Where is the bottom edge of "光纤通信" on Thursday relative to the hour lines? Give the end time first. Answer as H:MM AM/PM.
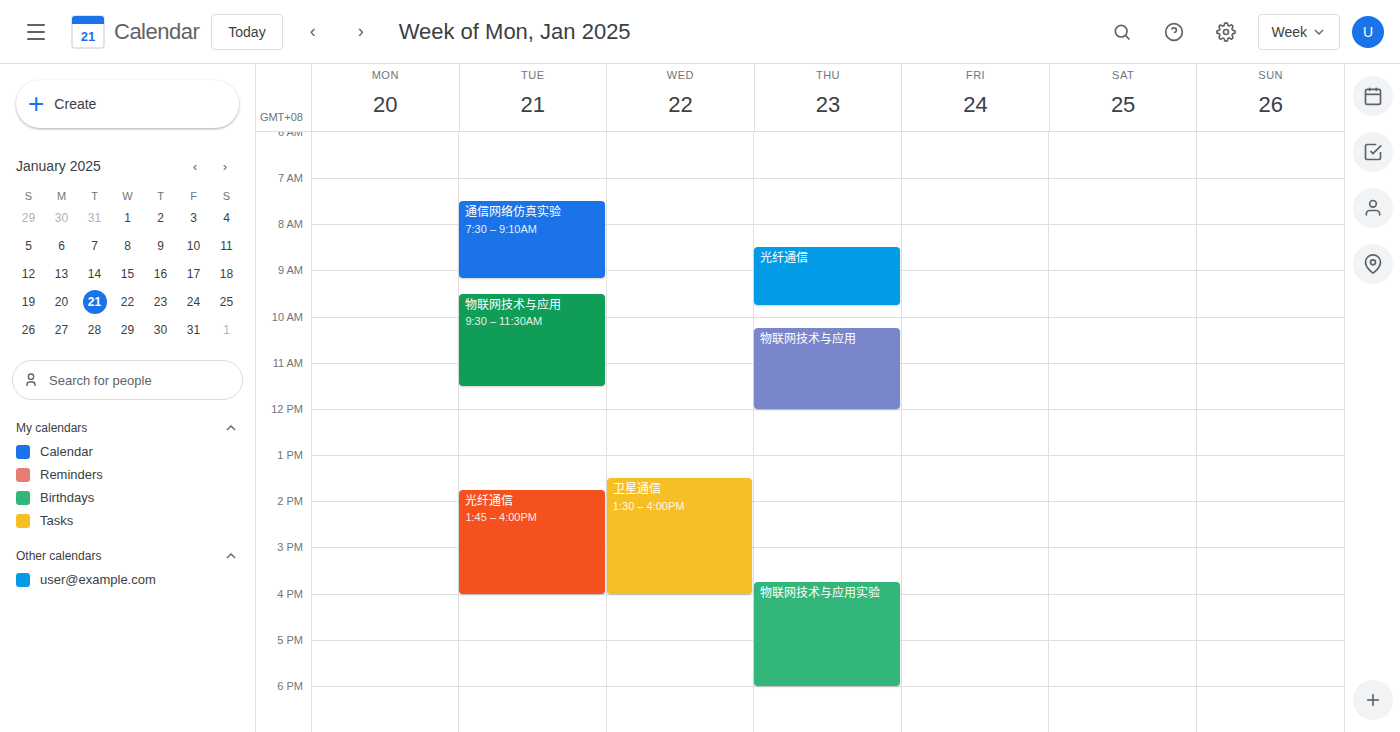
9:45 AM -- neither: three quarters of the way from the 9 AM line to the 10 AM line.